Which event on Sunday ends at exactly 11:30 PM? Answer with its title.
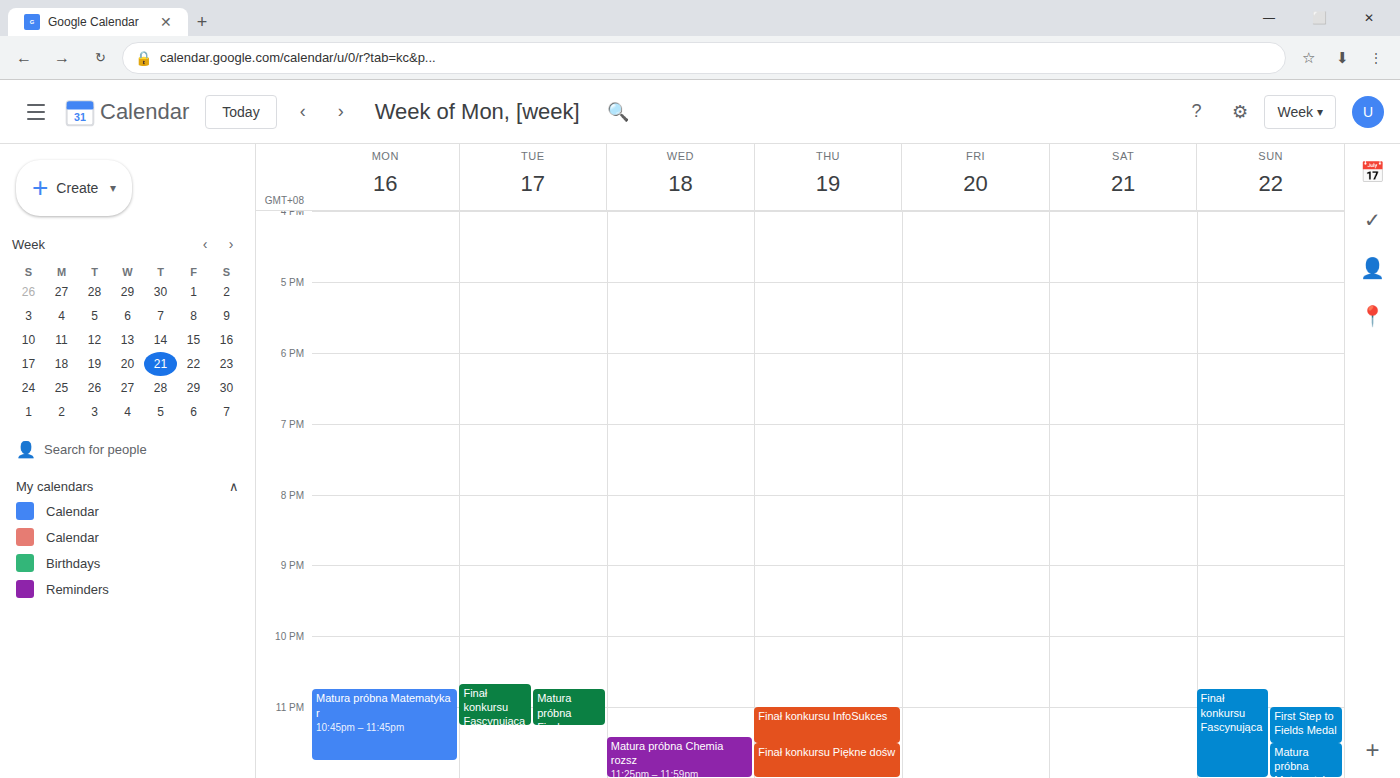
"First Step to Fields Medal"